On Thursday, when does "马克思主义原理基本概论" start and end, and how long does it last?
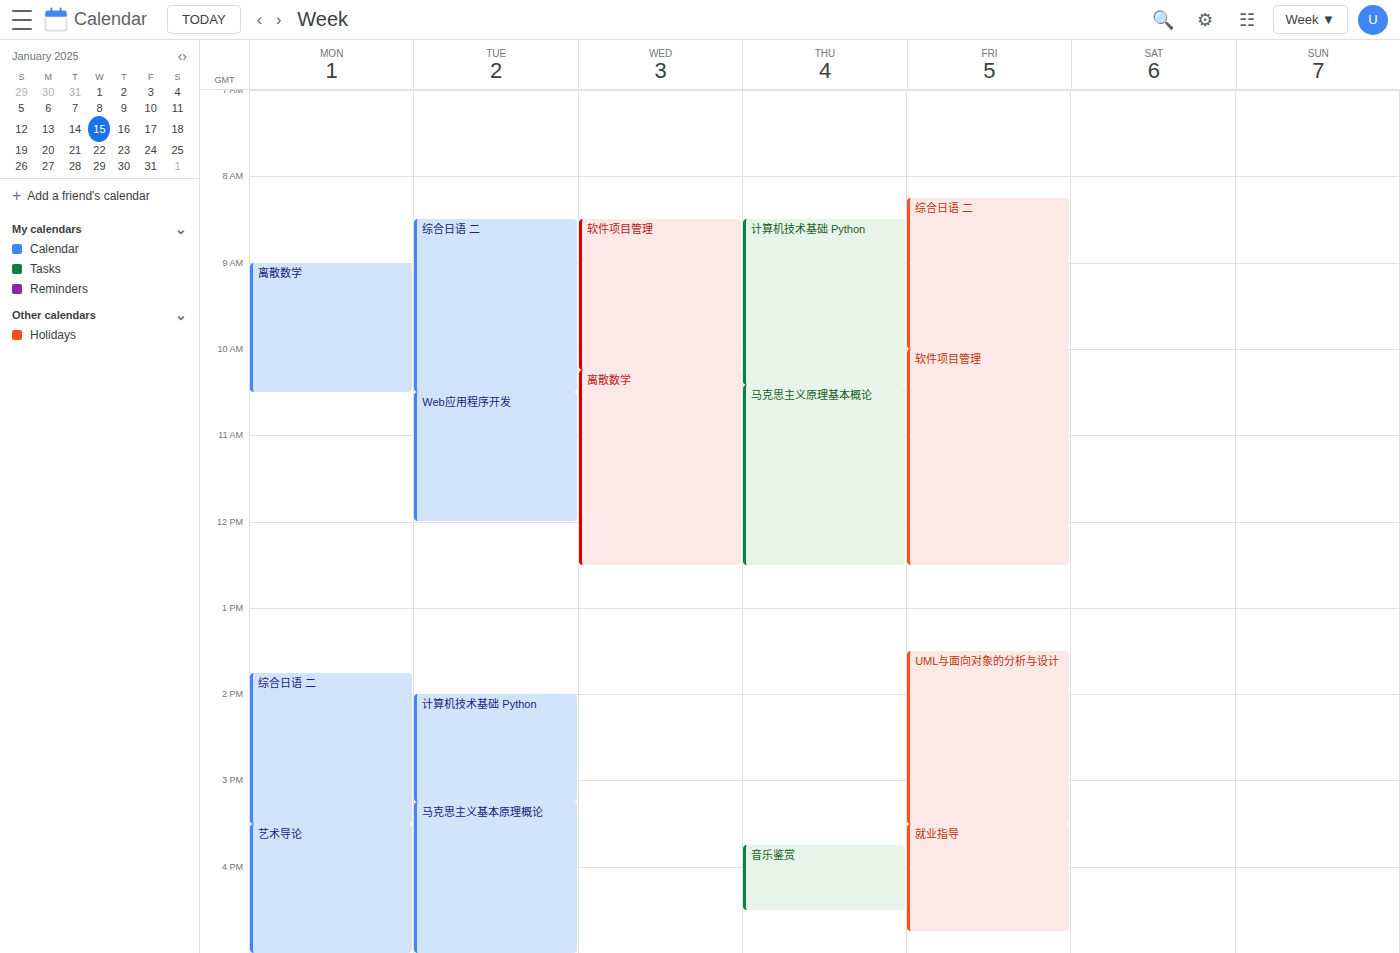
10:25 AM to 12:30 PM, 2 hours 5 minutes